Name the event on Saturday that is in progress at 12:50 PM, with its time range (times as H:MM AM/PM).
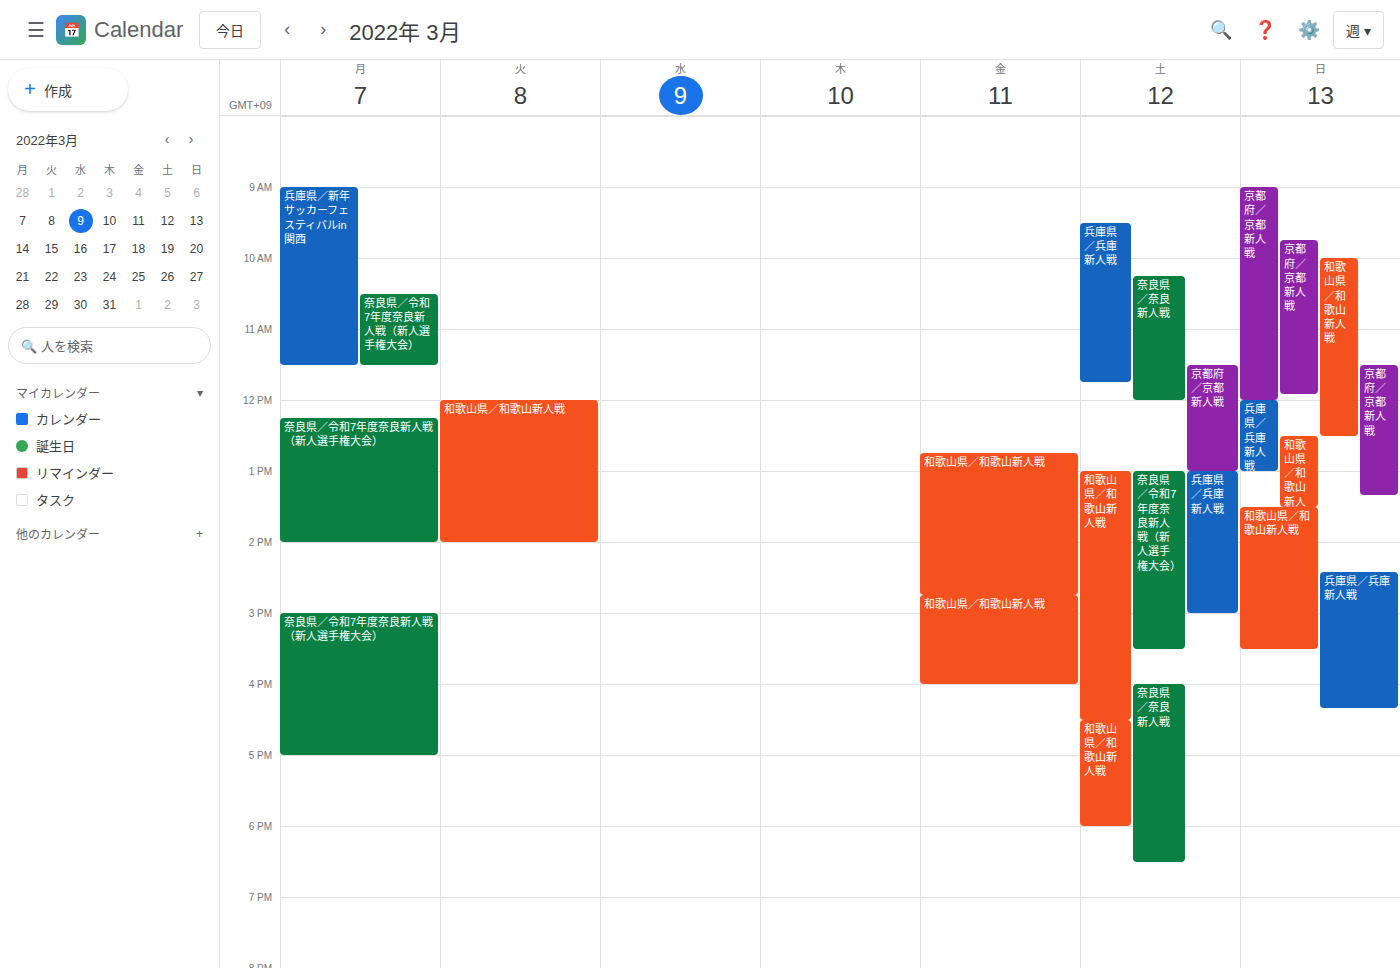
"京都府／京都新人戦", 11:30 AM to 1:00 PM